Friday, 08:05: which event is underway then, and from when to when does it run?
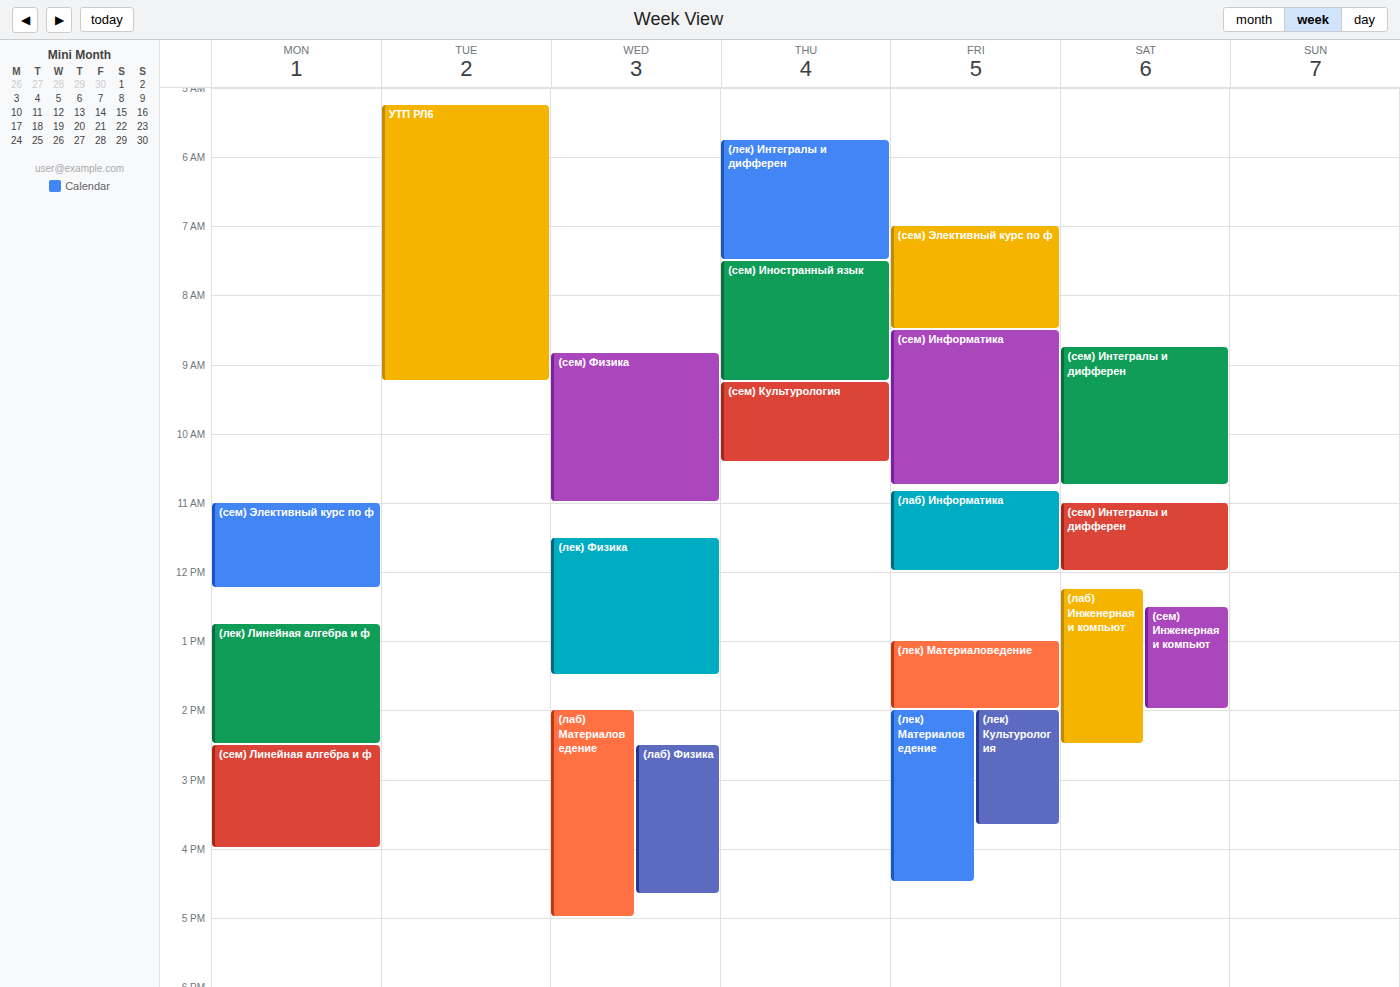
"(сем) Элективный курс по ф", 07:00 to 08:30